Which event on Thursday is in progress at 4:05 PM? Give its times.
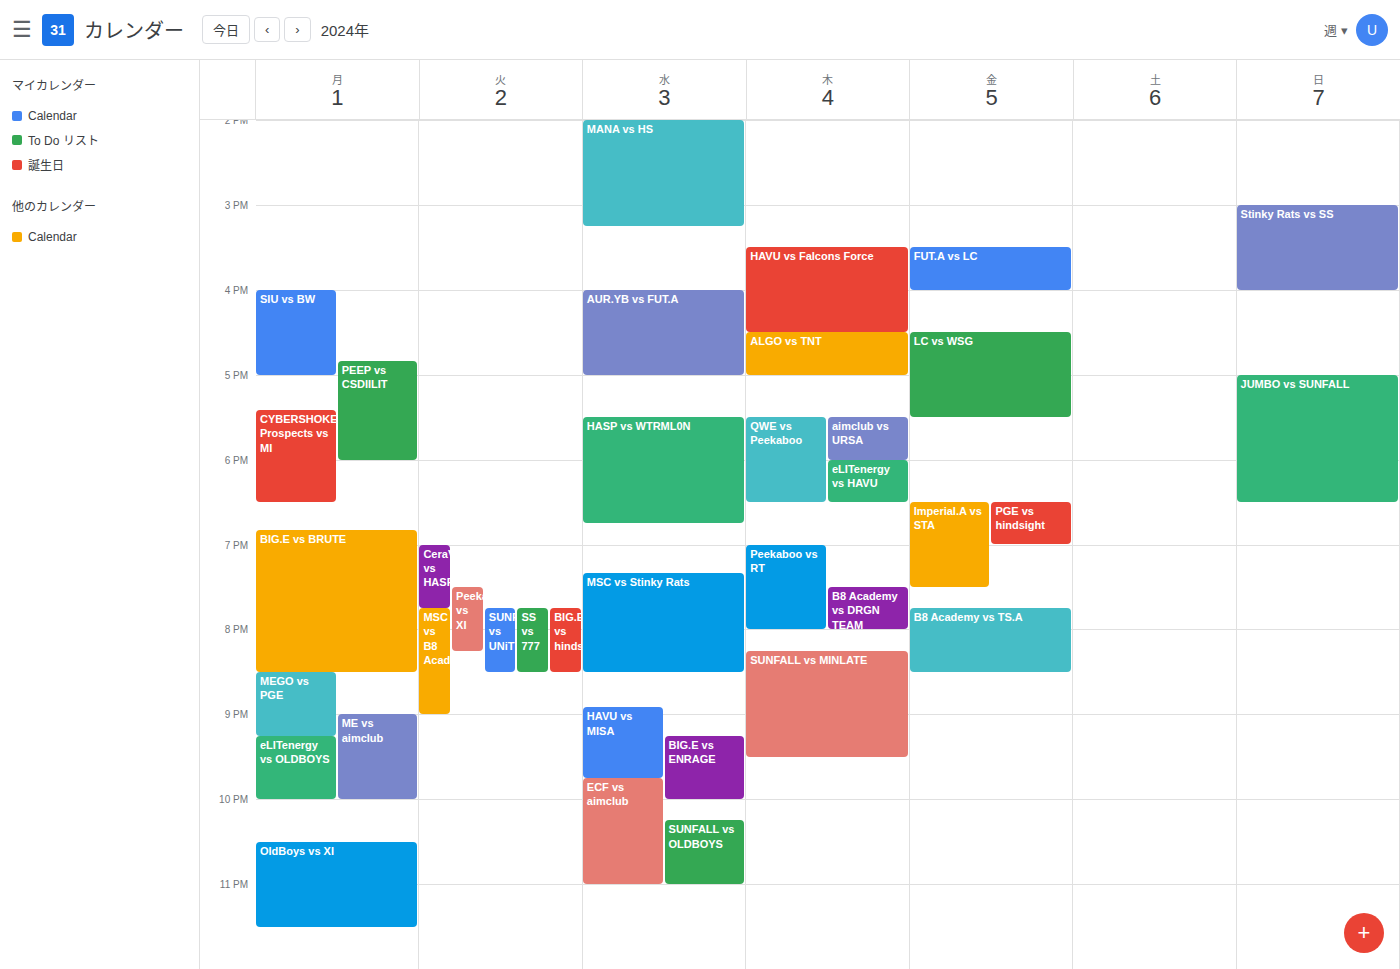
"HAVU vs Falcons Force", 3:30 PM to 4:30 PM